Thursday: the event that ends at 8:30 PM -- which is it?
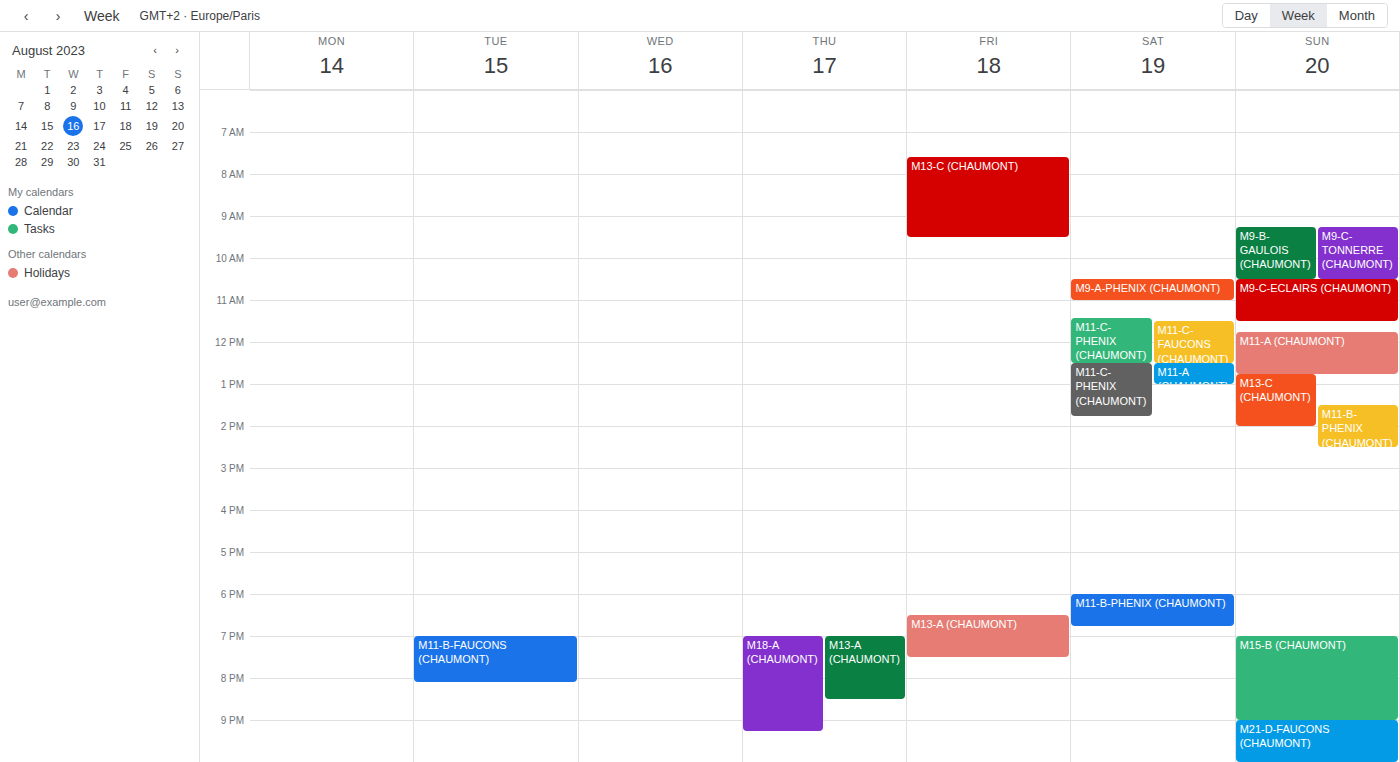
"M13-A (CHAUMONT)"